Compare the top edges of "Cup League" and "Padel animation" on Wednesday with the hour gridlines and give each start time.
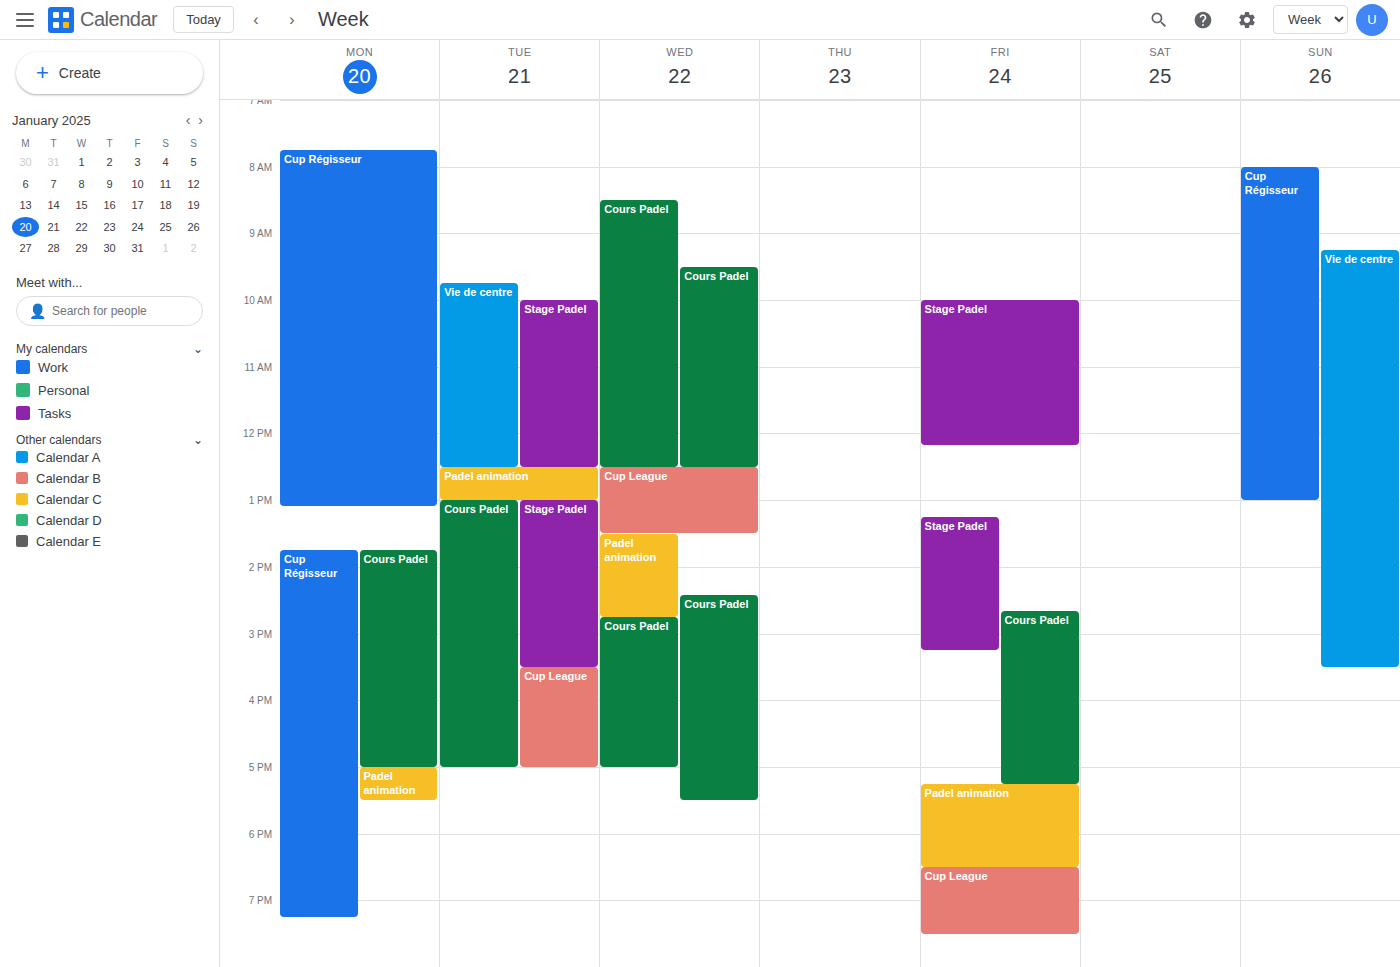
"Cup League": 12:30 PM, halfway between the 12 PM and 1 PM lines. "Padel animation": 1:30 PM, halfway between the 1 PM and 2 PM lines.